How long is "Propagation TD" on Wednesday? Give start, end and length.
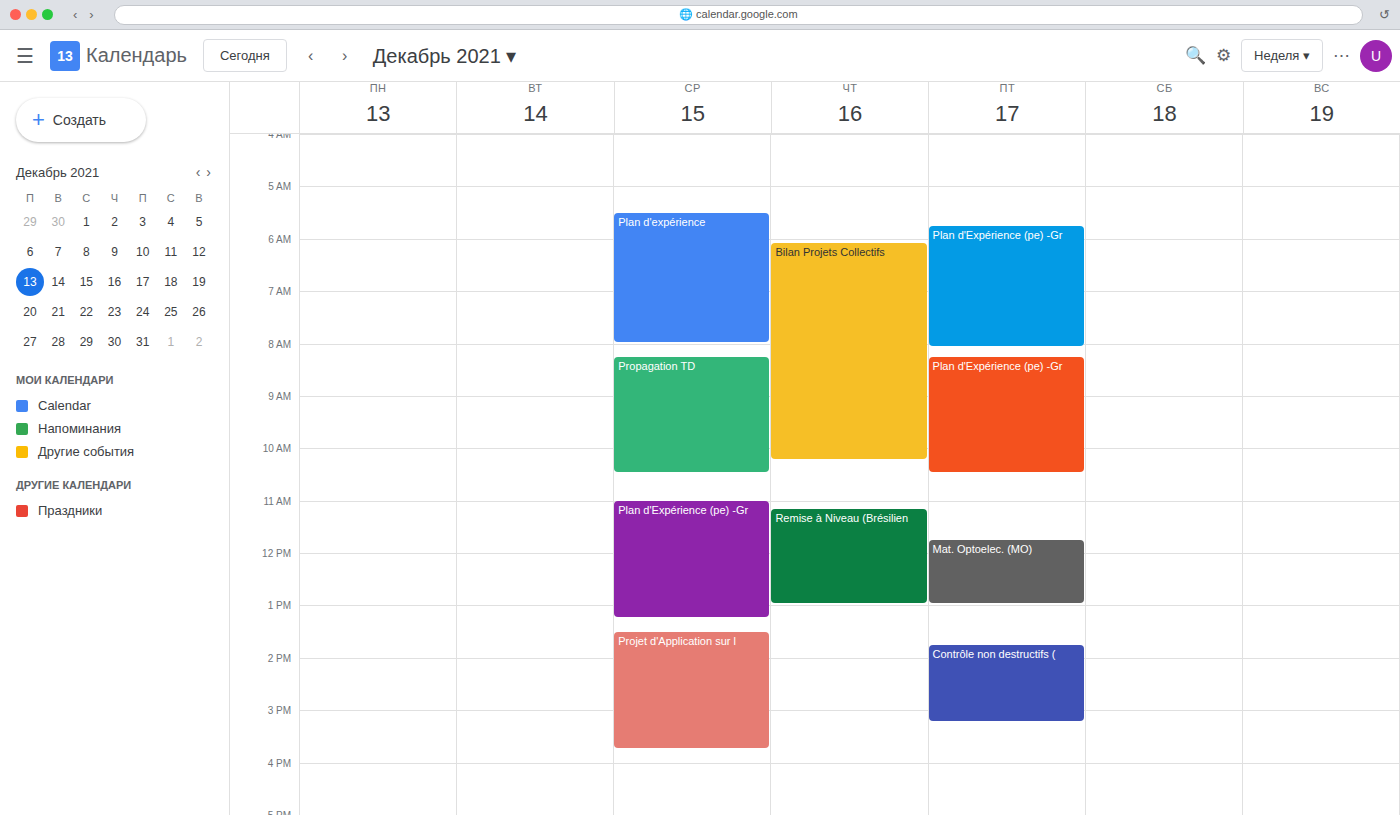
08:15 to 10:30, 2 hours 15 minutes